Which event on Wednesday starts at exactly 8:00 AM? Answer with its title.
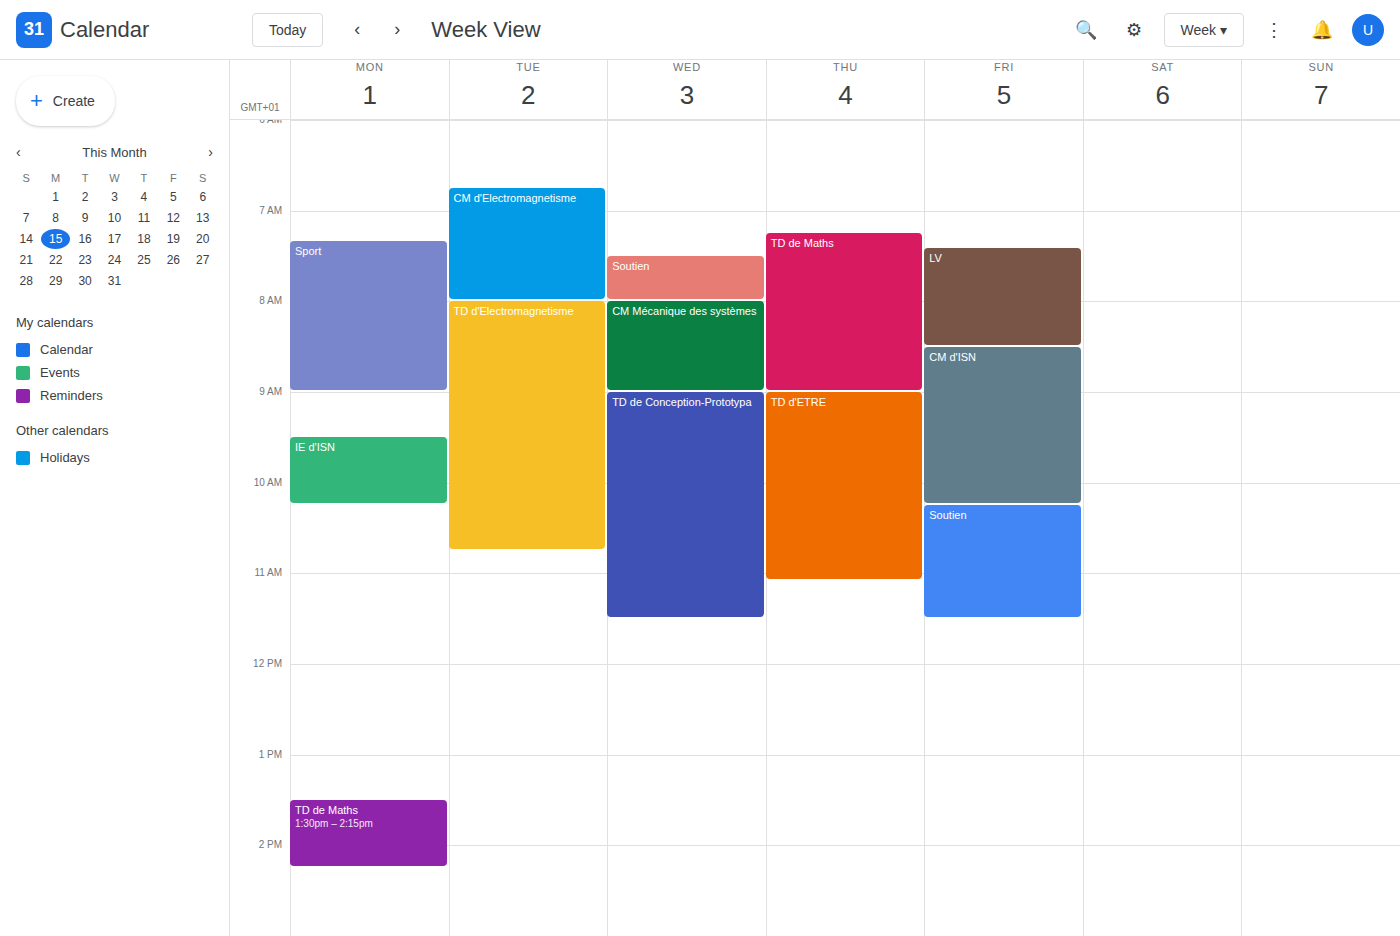
"CM Mécanique des systèmes"